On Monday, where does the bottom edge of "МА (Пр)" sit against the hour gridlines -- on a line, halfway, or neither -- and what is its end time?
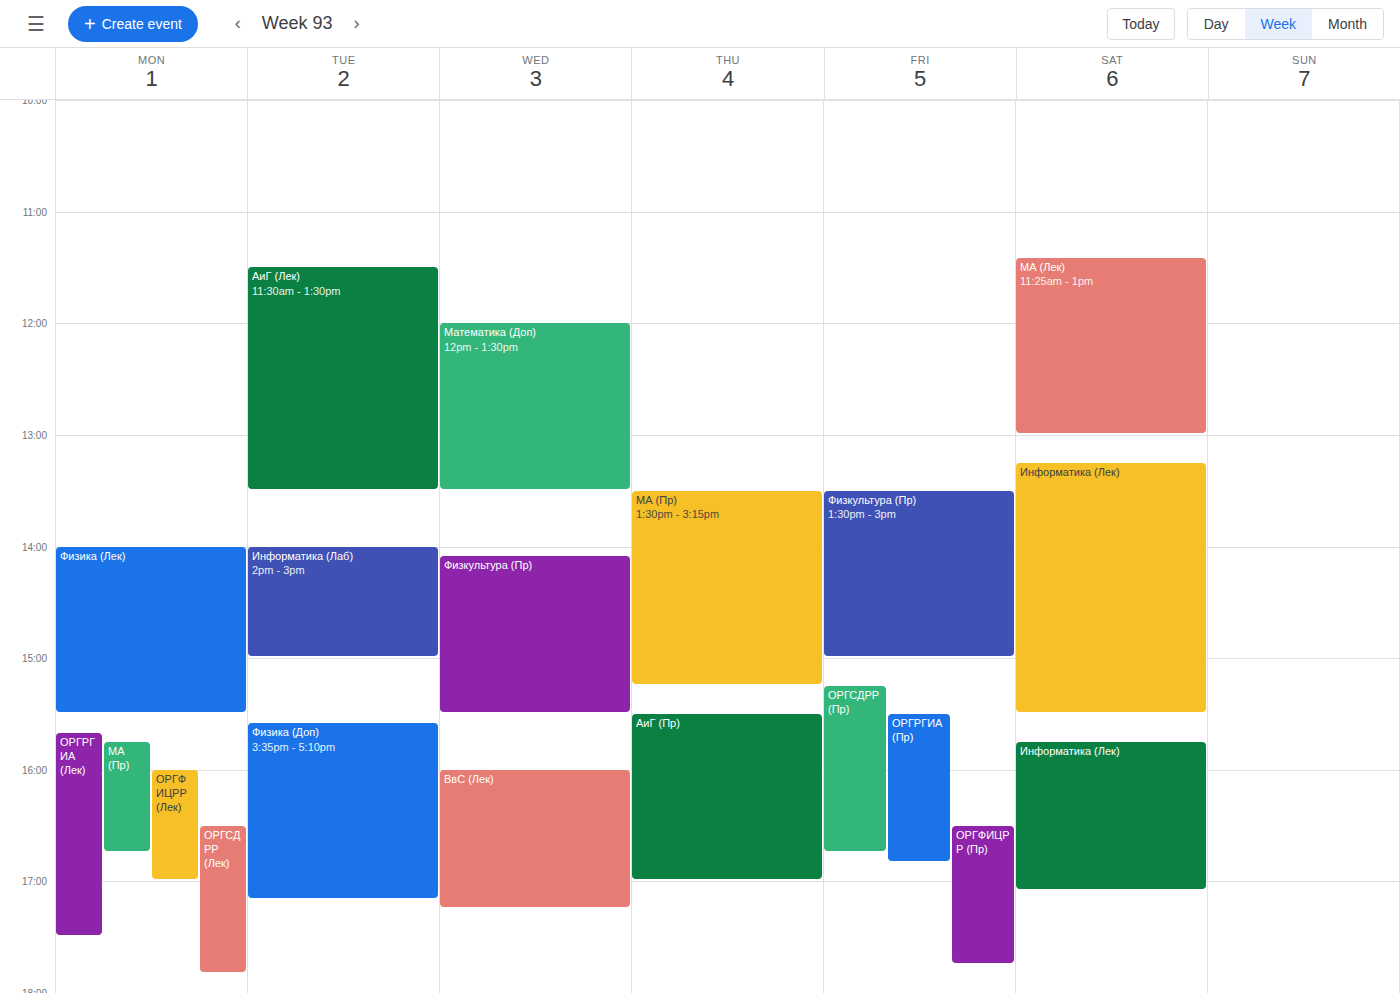
4:45 PM -- neither: three quarters of the way from the 4 PM line to the 5 PM line.